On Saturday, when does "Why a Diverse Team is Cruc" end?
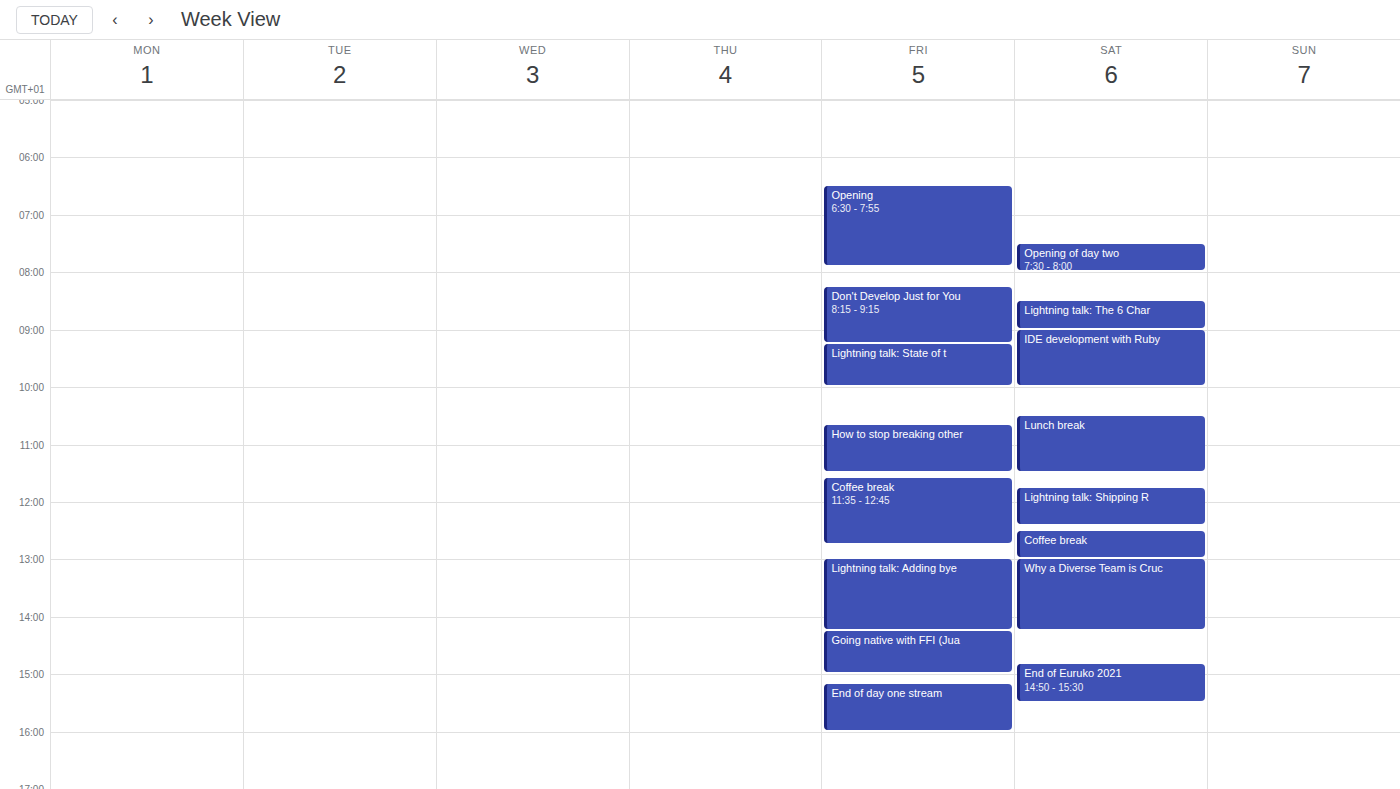
2:15 PM